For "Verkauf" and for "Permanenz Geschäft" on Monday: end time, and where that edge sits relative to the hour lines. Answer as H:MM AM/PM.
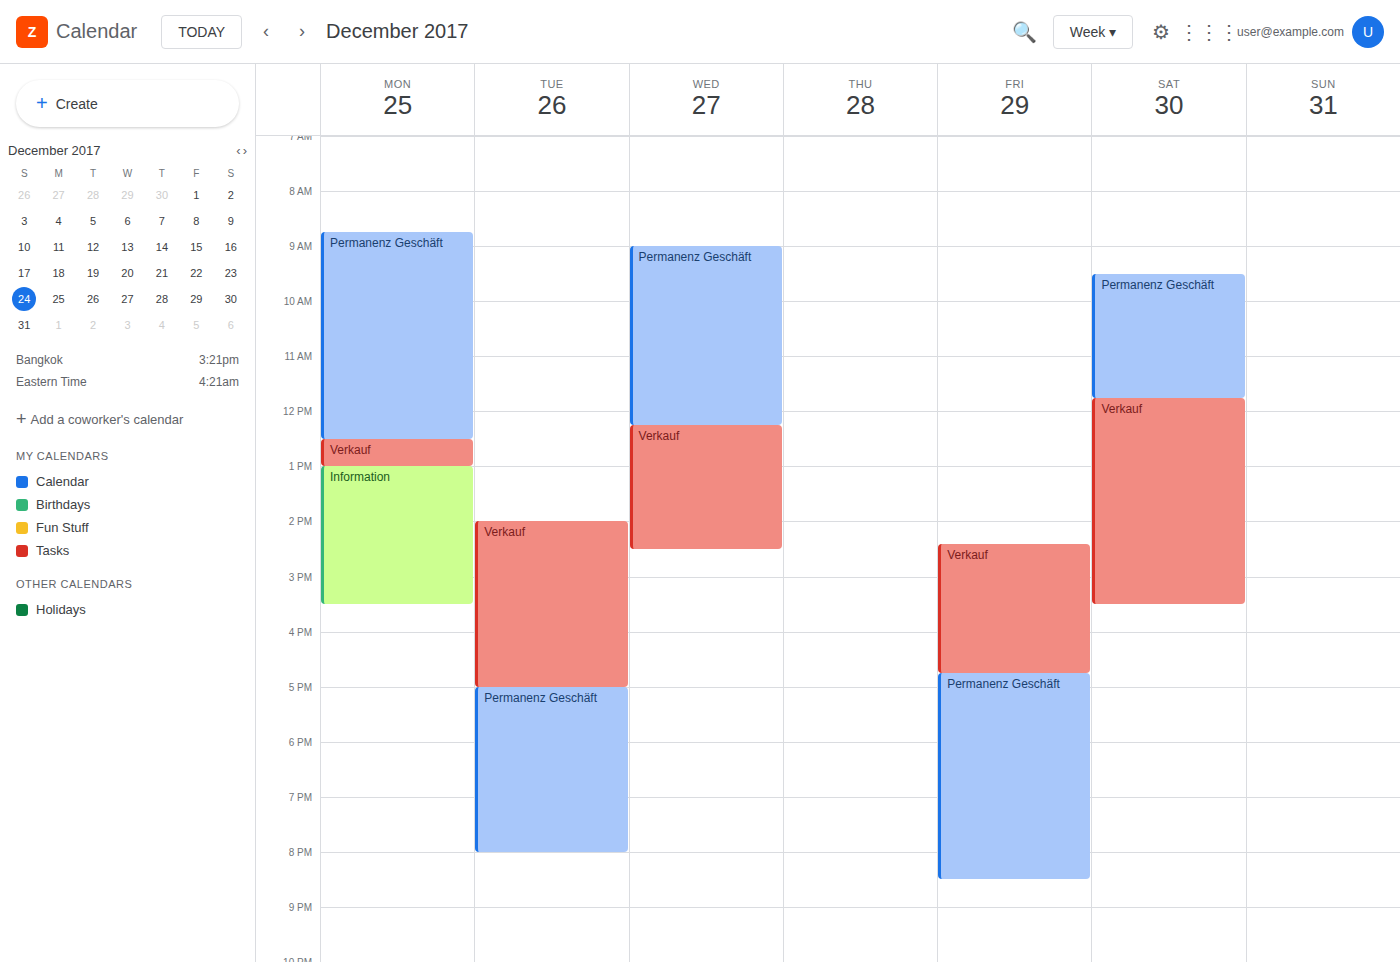
"Verkauf": 1:00 PM, exactly on the 1 PM line. "Permanenz Geschäft": 12:30 PM, halfway between the 12 PM and 1 PM lines.